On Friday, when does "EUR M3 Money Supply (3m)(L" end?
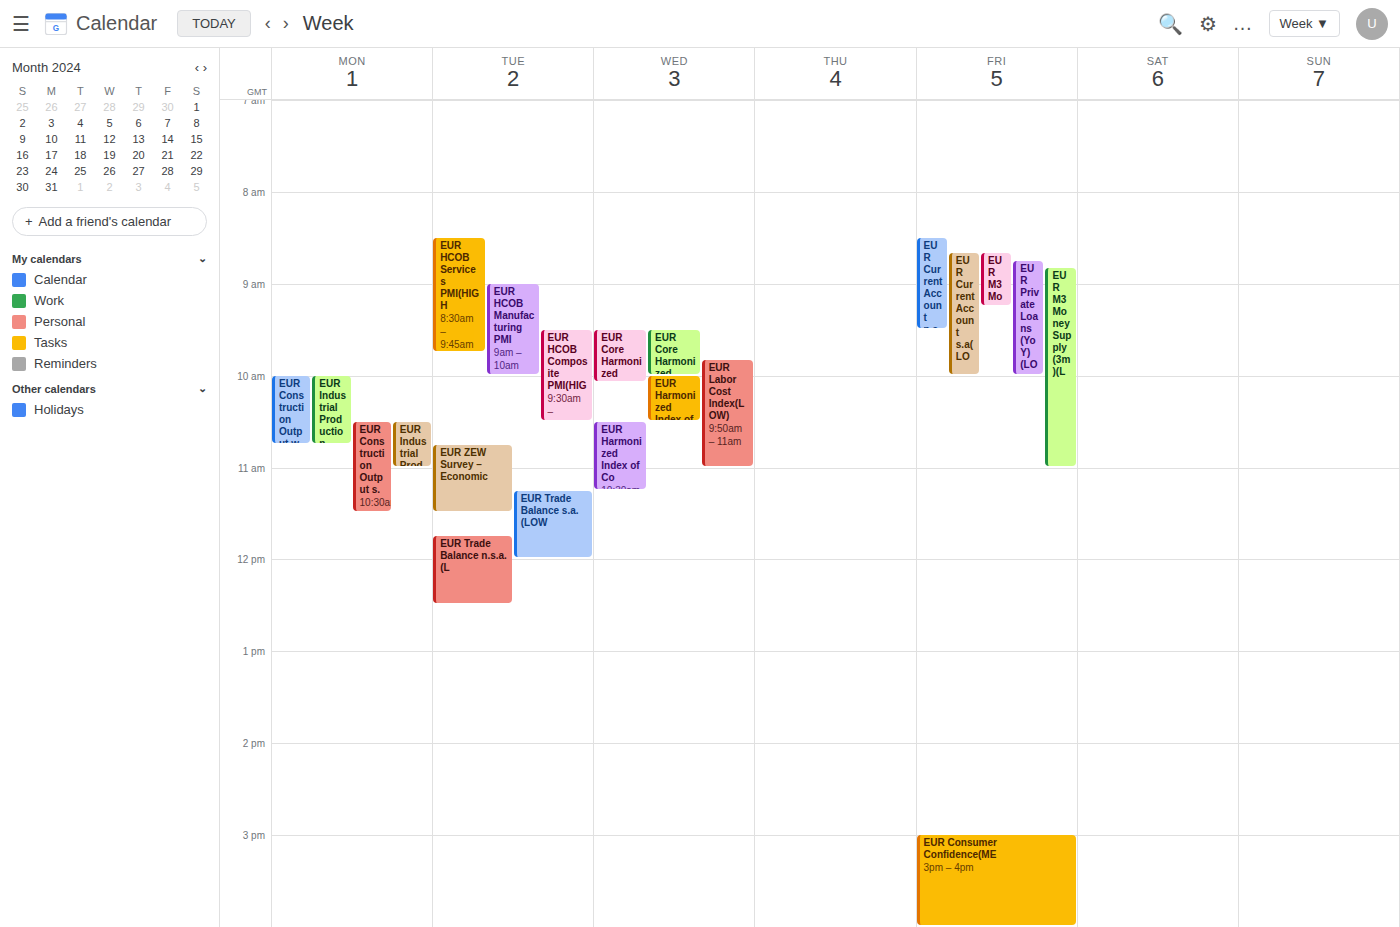
11:00